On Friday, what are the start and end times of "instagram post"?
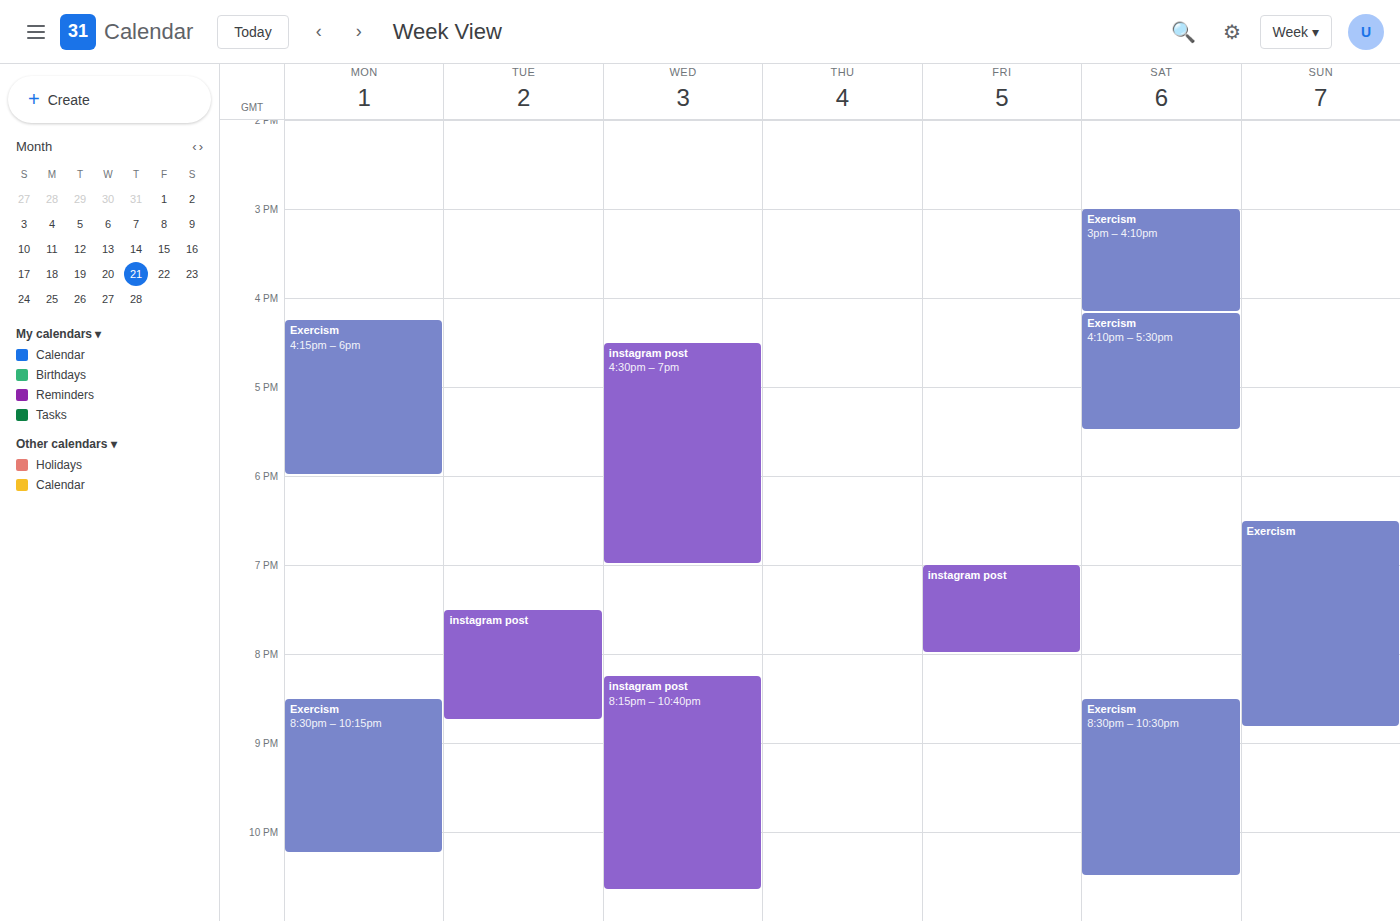
7:00 PM to 8:00 PM